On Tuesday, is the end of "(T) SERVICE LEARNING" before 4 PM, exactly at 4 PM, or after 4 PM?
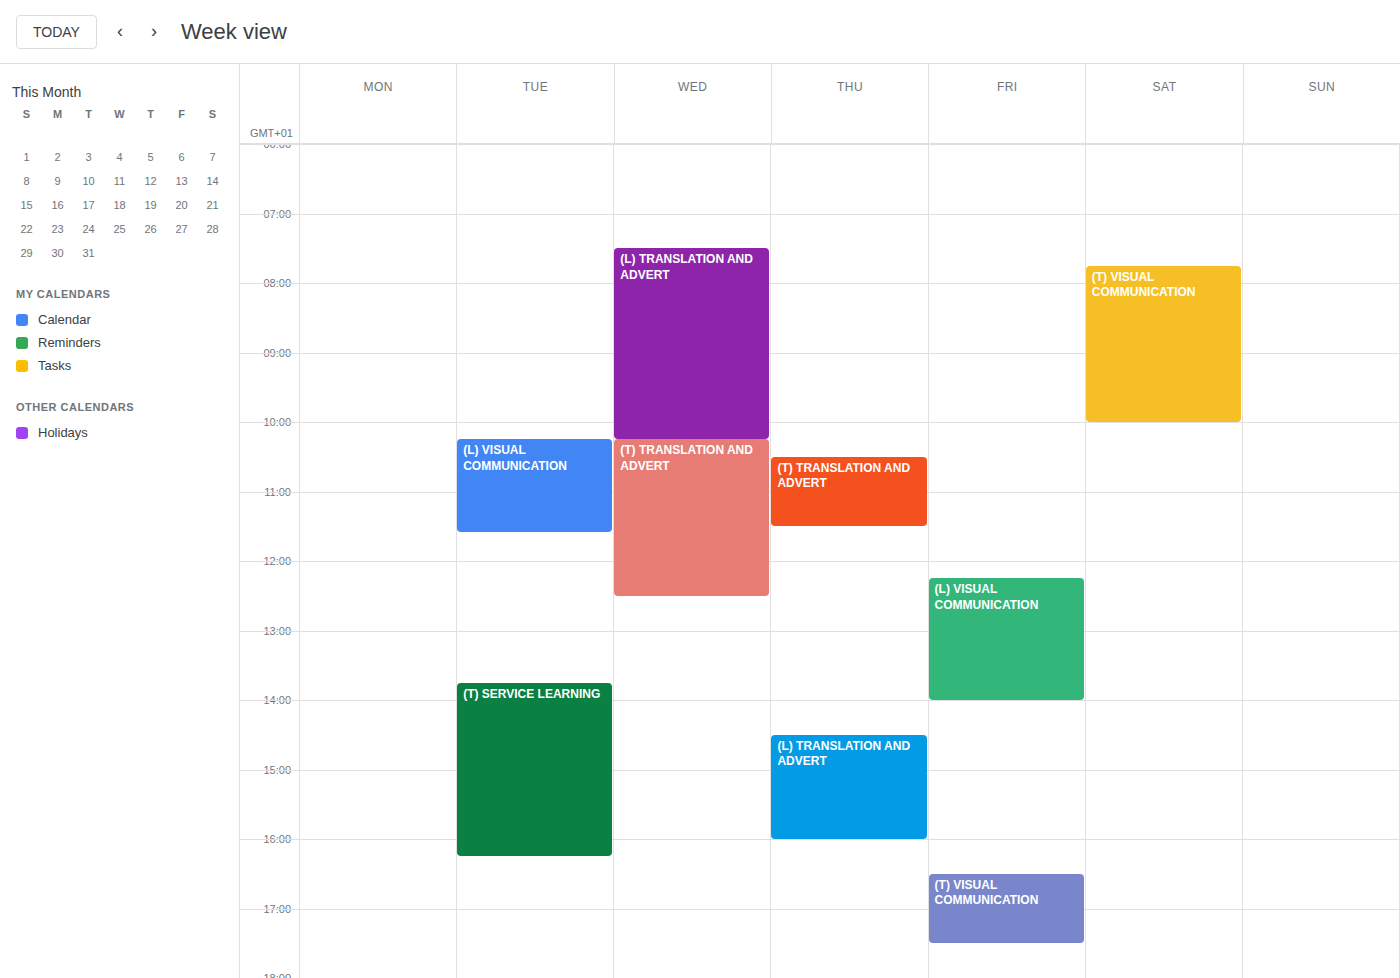
4:15 PM -- after 4 PM, 15 minutes below the 4 PM line.